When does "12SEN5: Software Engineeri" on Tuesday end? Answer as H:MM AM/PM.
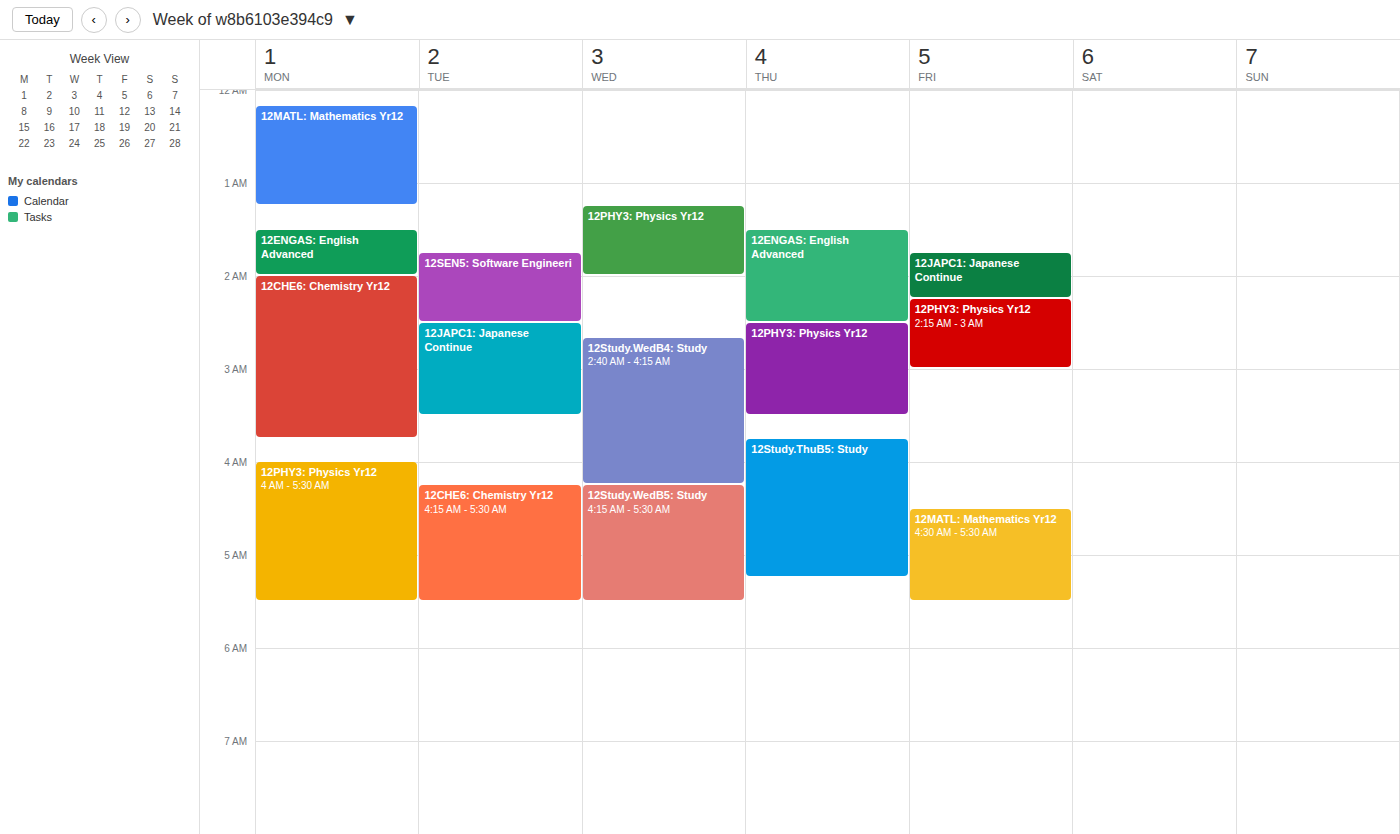
2:30 AM